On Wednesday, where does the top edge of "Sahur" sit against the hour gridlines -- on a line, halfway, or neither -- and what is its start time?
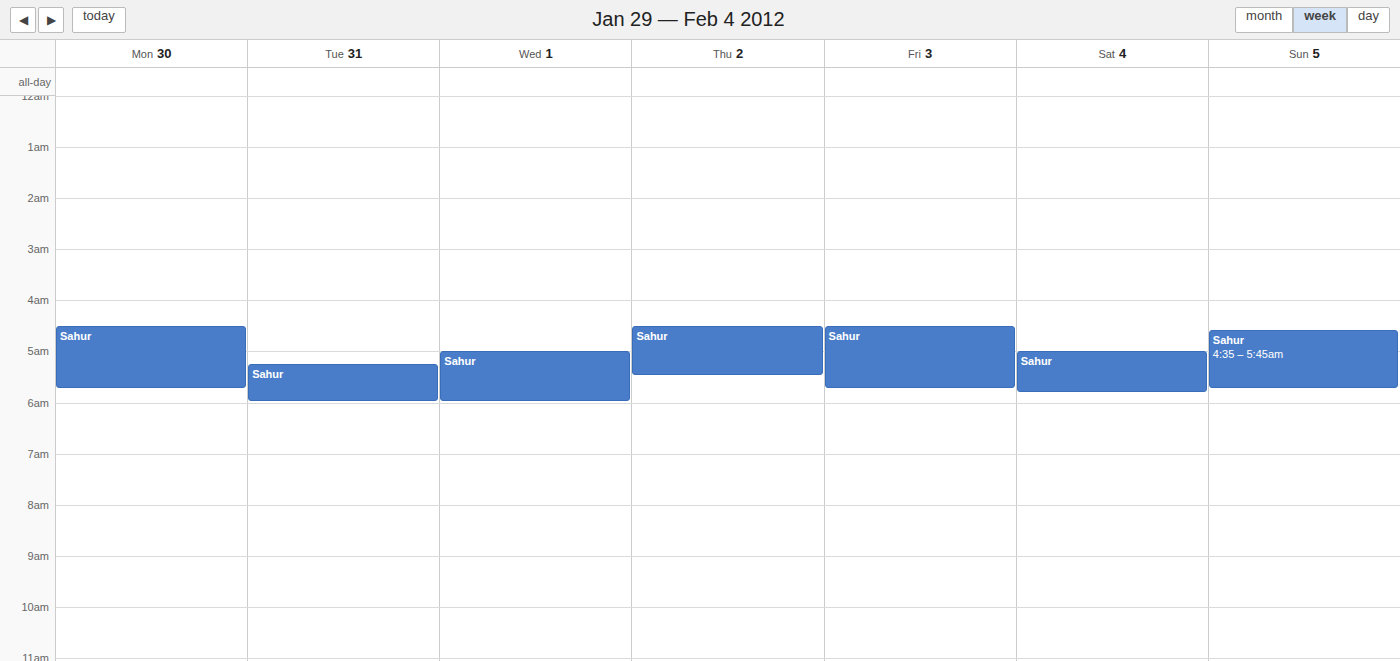
5:00 AM -- exactly on the 5 AM line.